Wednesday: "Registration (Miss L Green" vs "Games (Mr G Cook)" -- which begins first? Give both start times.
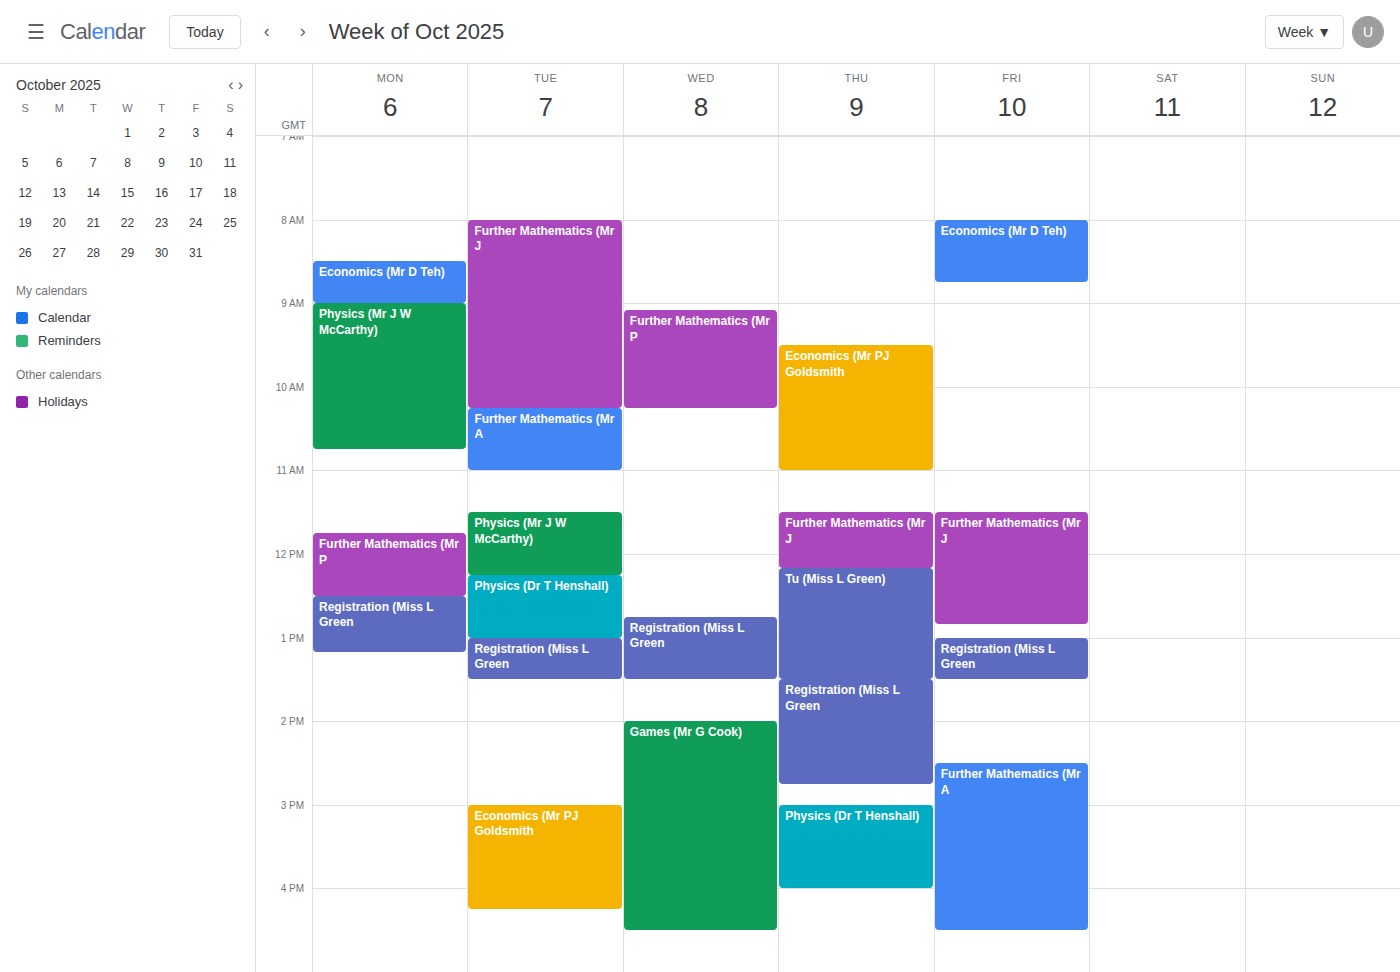
"Registration (Miss L Green" 12:45 PM; "Games (Mr G Cook)" 2:00 PM.